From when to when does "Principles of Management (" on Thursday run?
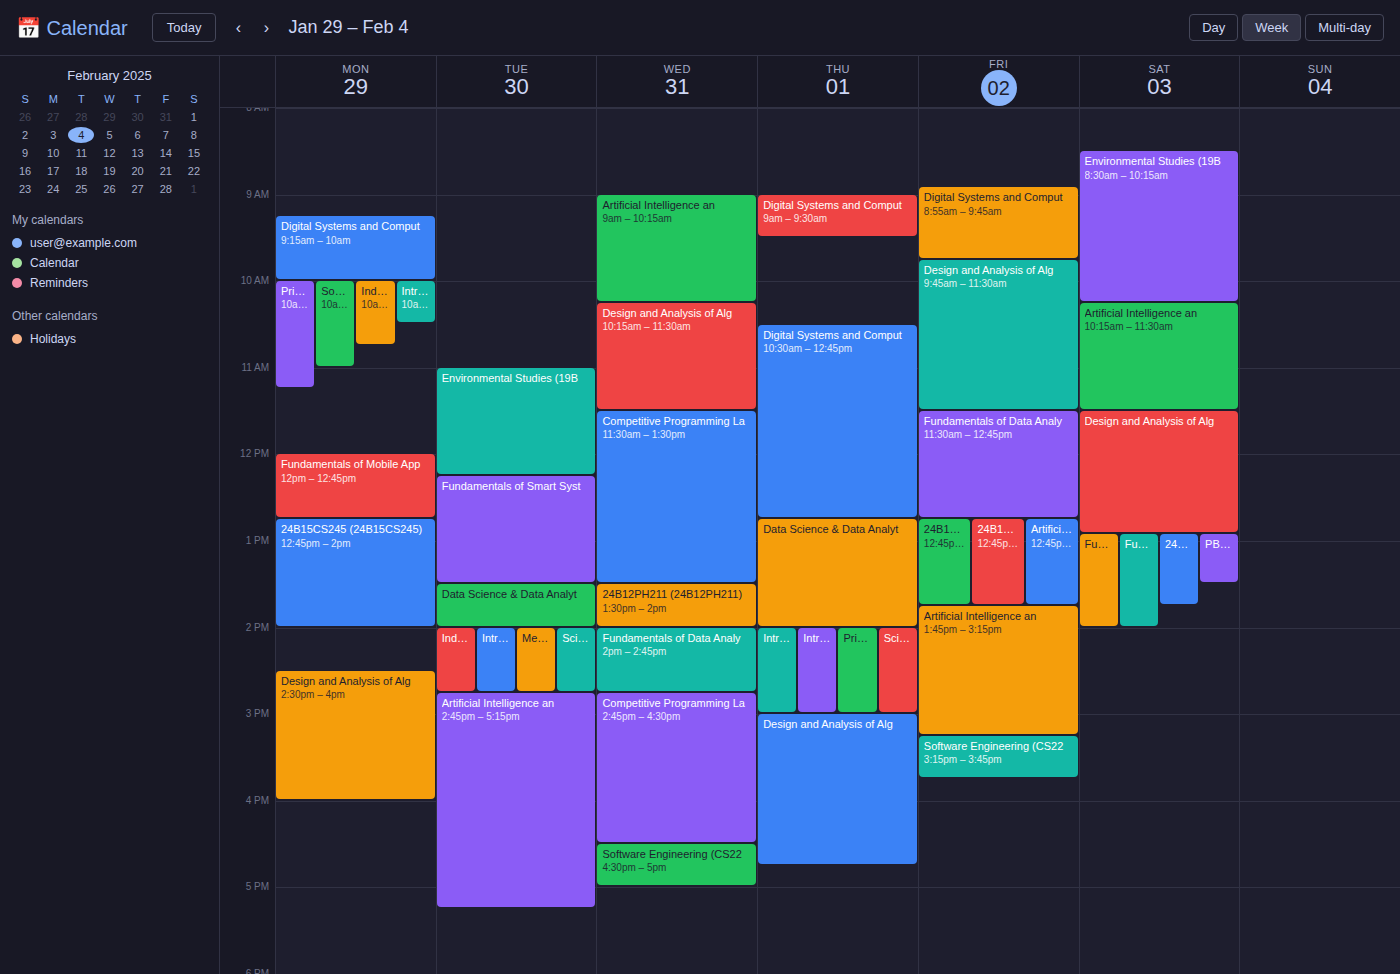
2:00 PM to 3:00 PM